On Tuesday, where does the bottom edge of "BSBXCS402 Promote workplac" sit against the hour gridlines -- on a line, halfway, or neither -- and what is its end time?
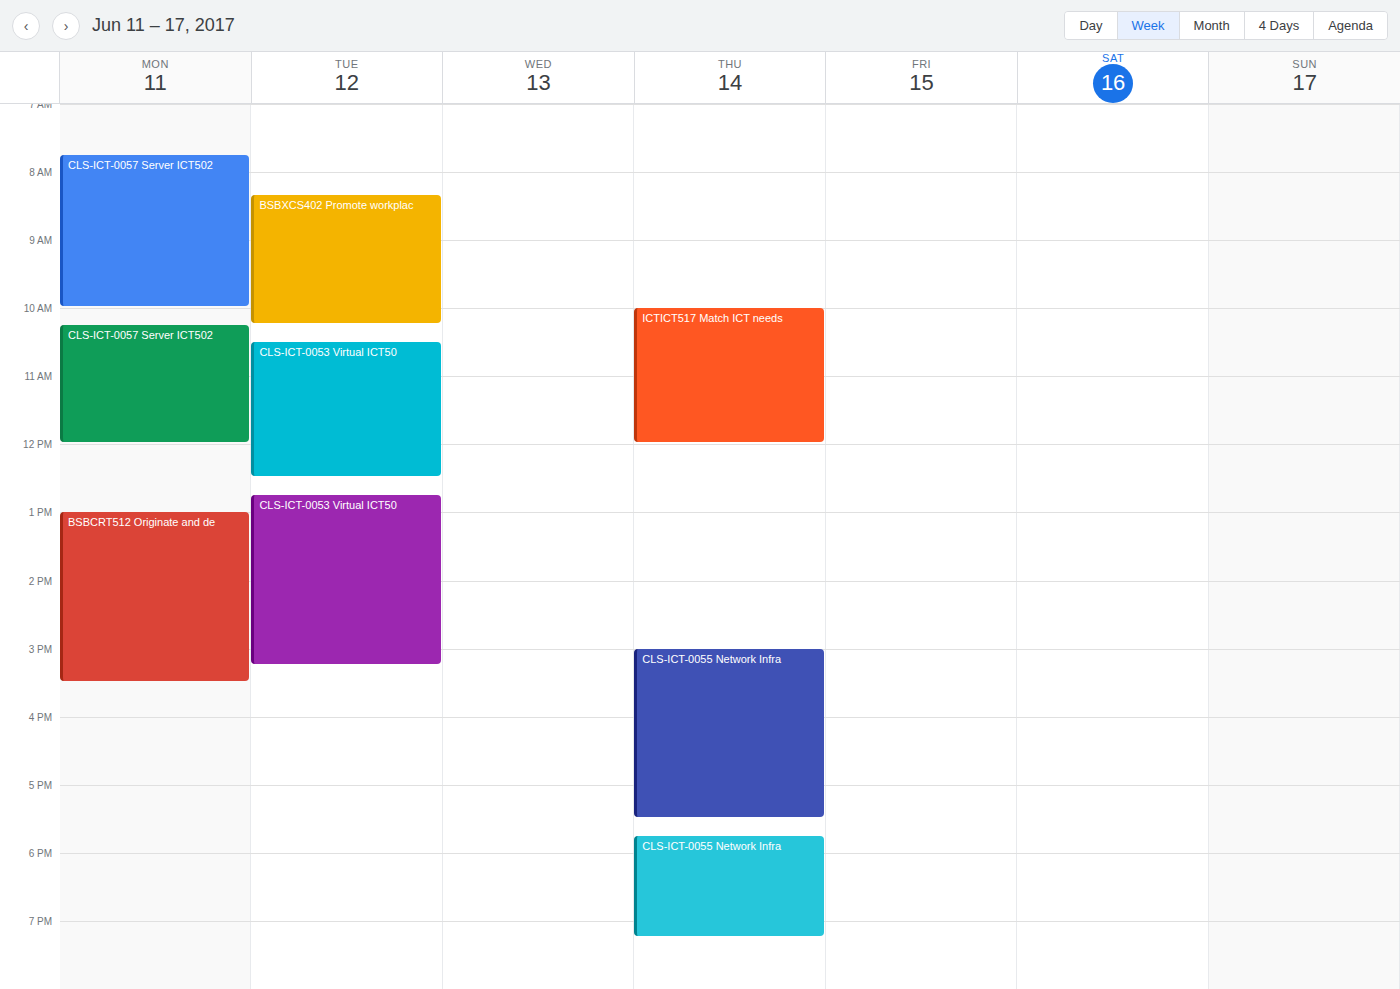
10:15 AM -- neither: a quarter of the way from the 10 AM line to the 11 AM line.